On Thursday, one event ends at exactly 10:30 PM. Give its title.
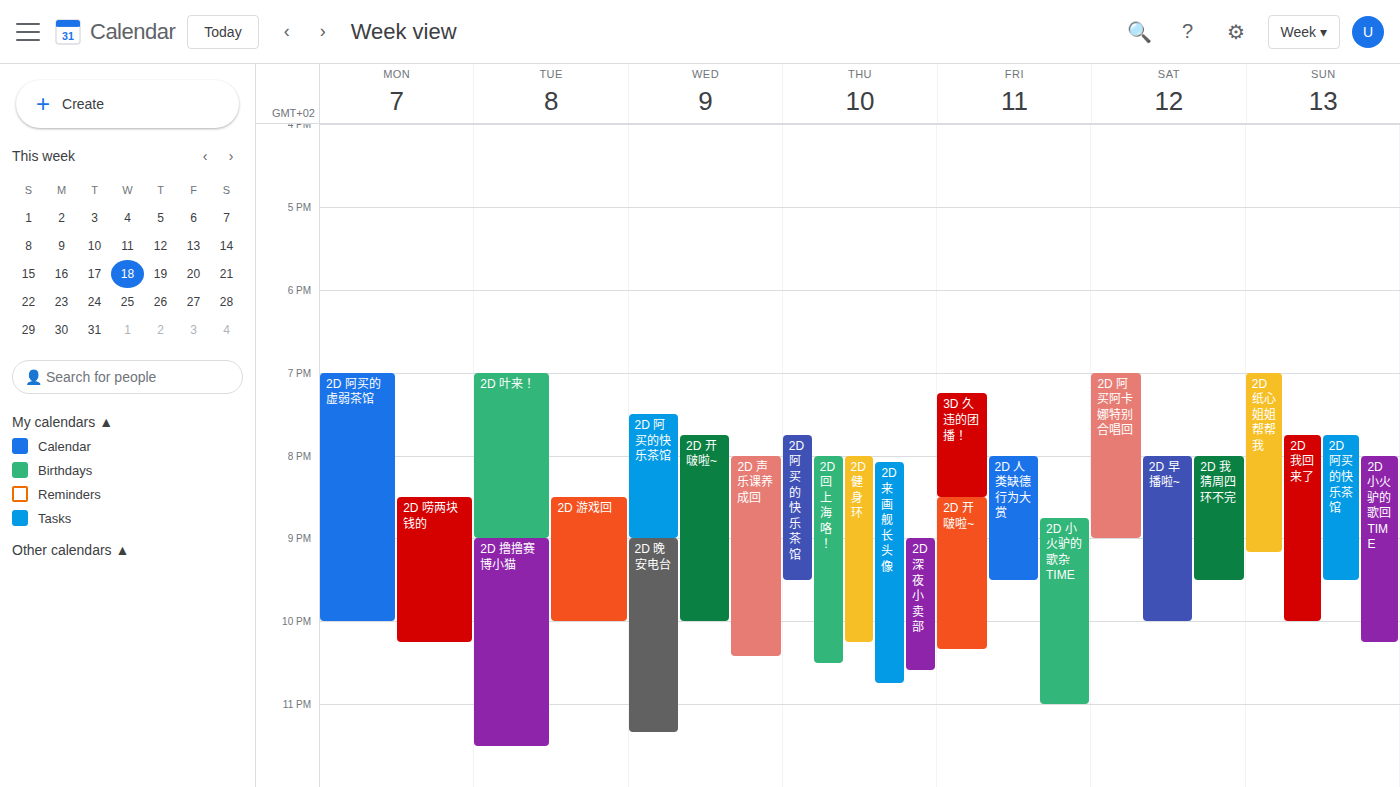
"2D 回上海咯！"